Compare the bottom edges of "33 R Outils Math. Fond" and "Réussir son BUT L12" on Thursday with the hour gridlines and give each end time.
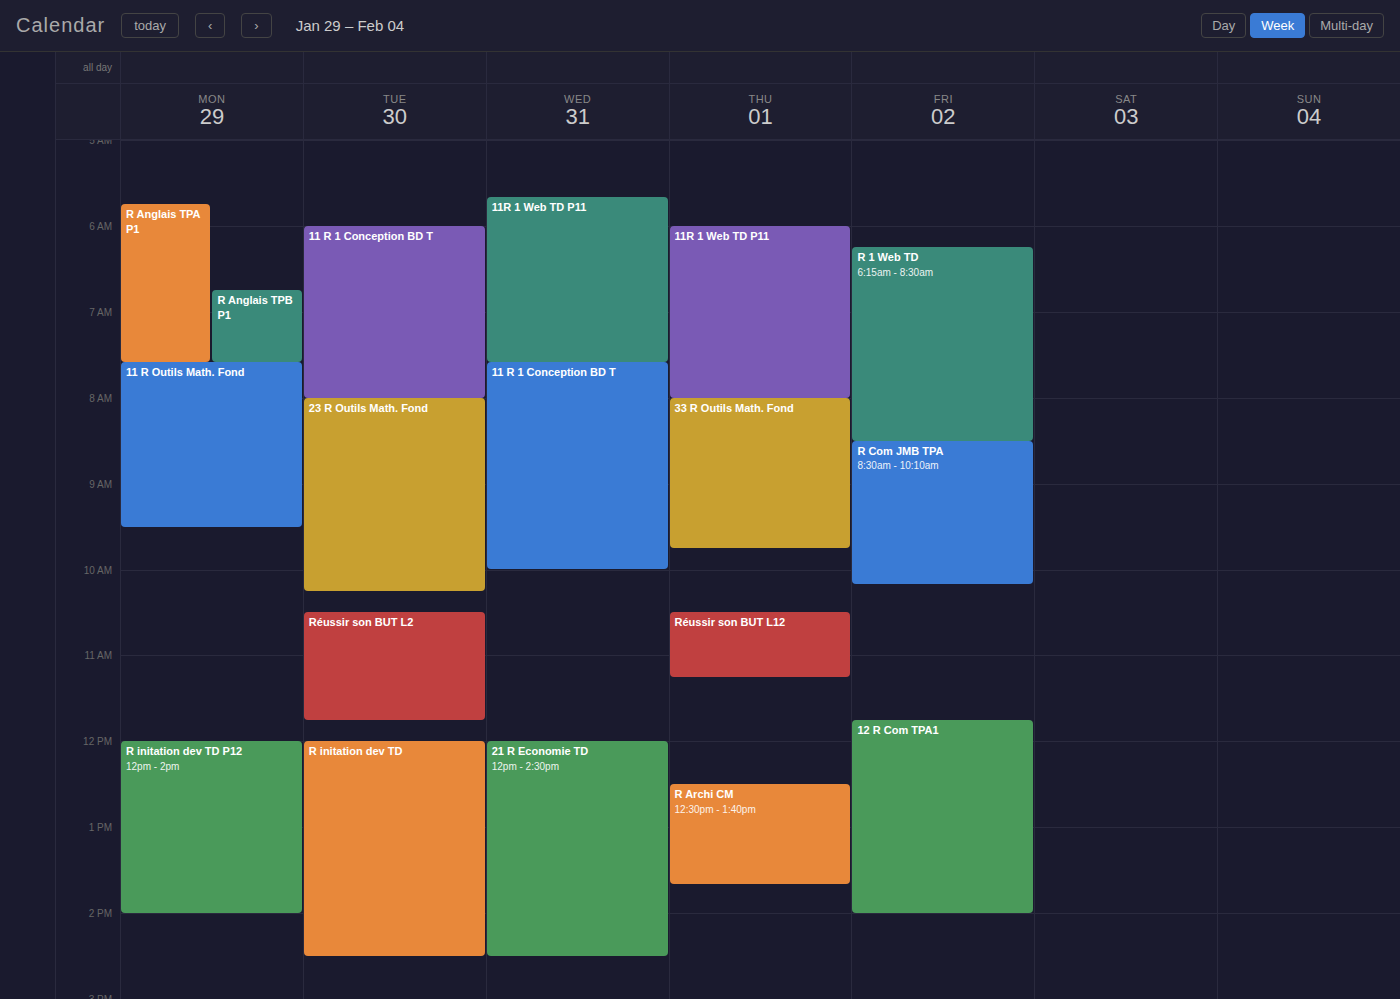
"33 R Outils Math. Fond": 9:45 AM, neither: three quarters of the way from the 9 AM line to the 10 AM line. "Réussir son BUT L12": 11:15 AM, neither: a quarter of the way from the 11 AM line to the 12 PM line.